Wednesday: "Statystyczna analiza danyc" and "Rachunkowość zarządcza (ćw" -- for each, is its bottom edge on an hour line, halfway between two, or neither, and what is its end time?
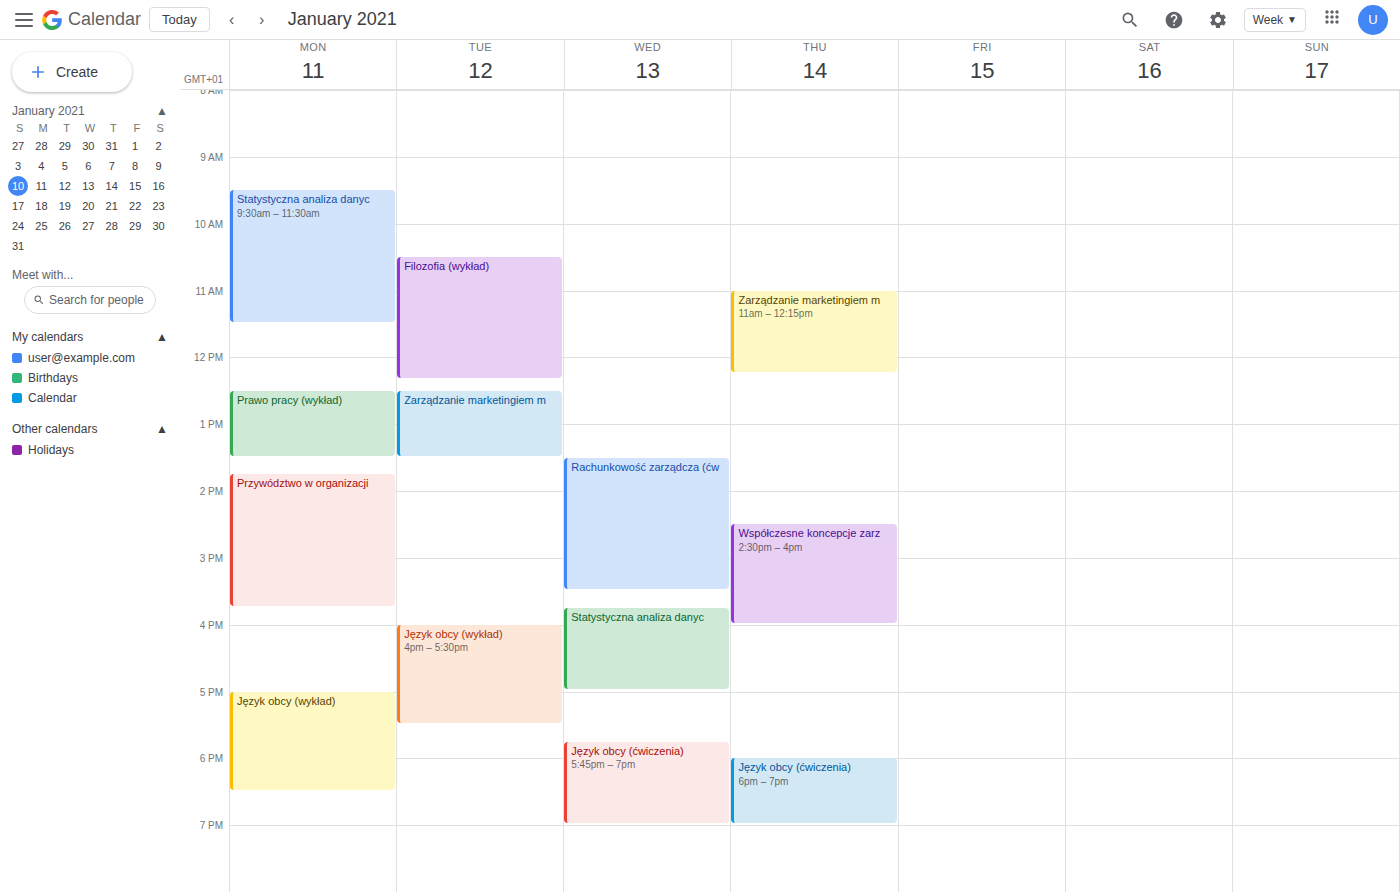
"Statystyczna analiza danyc": 5:00 PM, exactly on the 5 PM line. "Rachunkowość zarządcza (ćw": 3:30 PM, halfway between the 3 PM and 4 PM lines.